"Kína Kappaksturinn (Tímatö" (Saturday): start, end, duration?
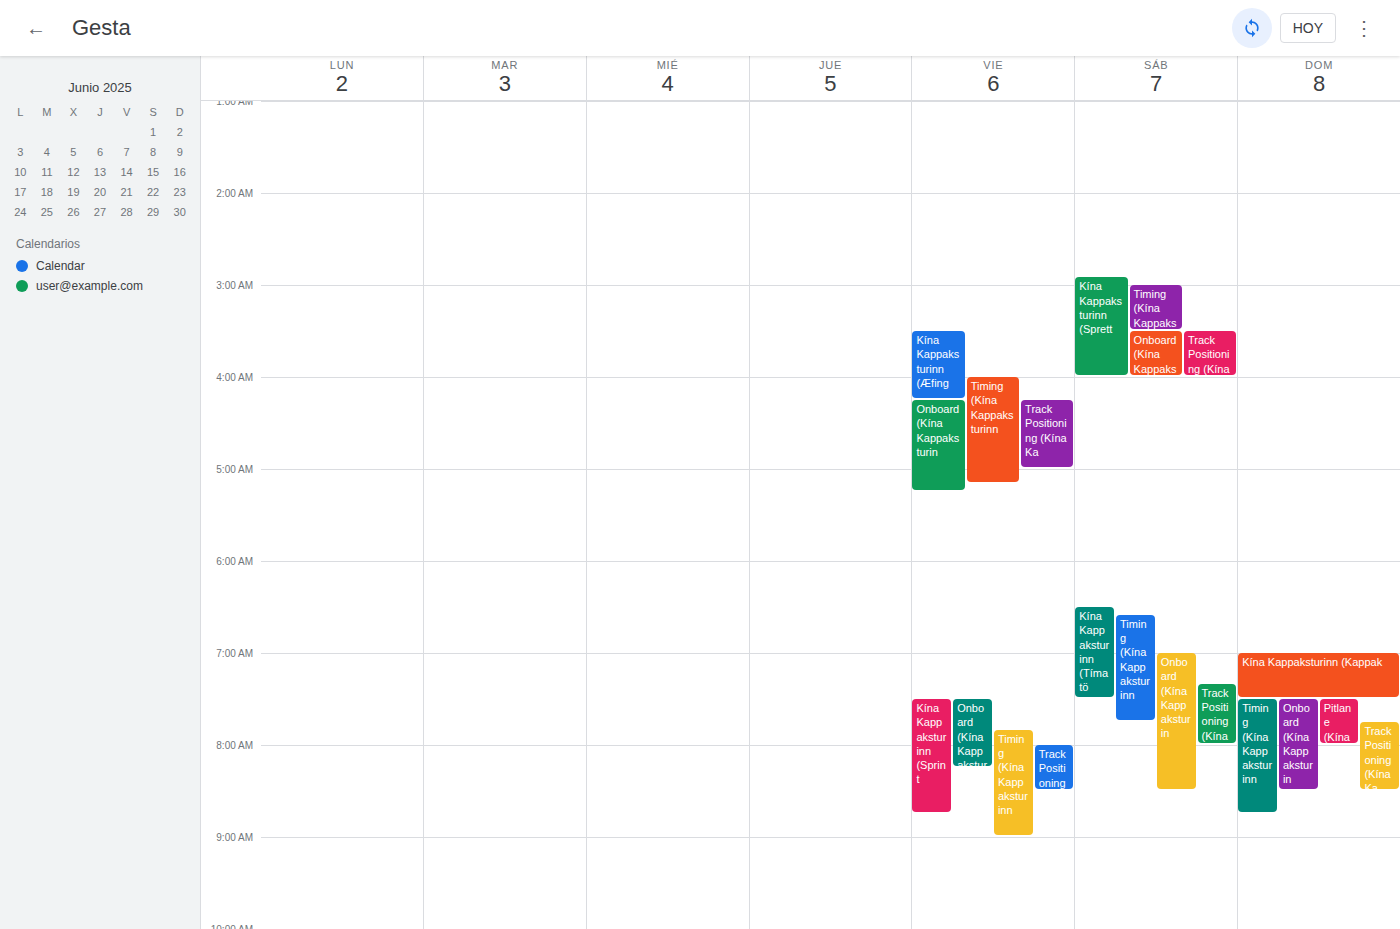
6:30 AM to 7:30 AM, 1 hour